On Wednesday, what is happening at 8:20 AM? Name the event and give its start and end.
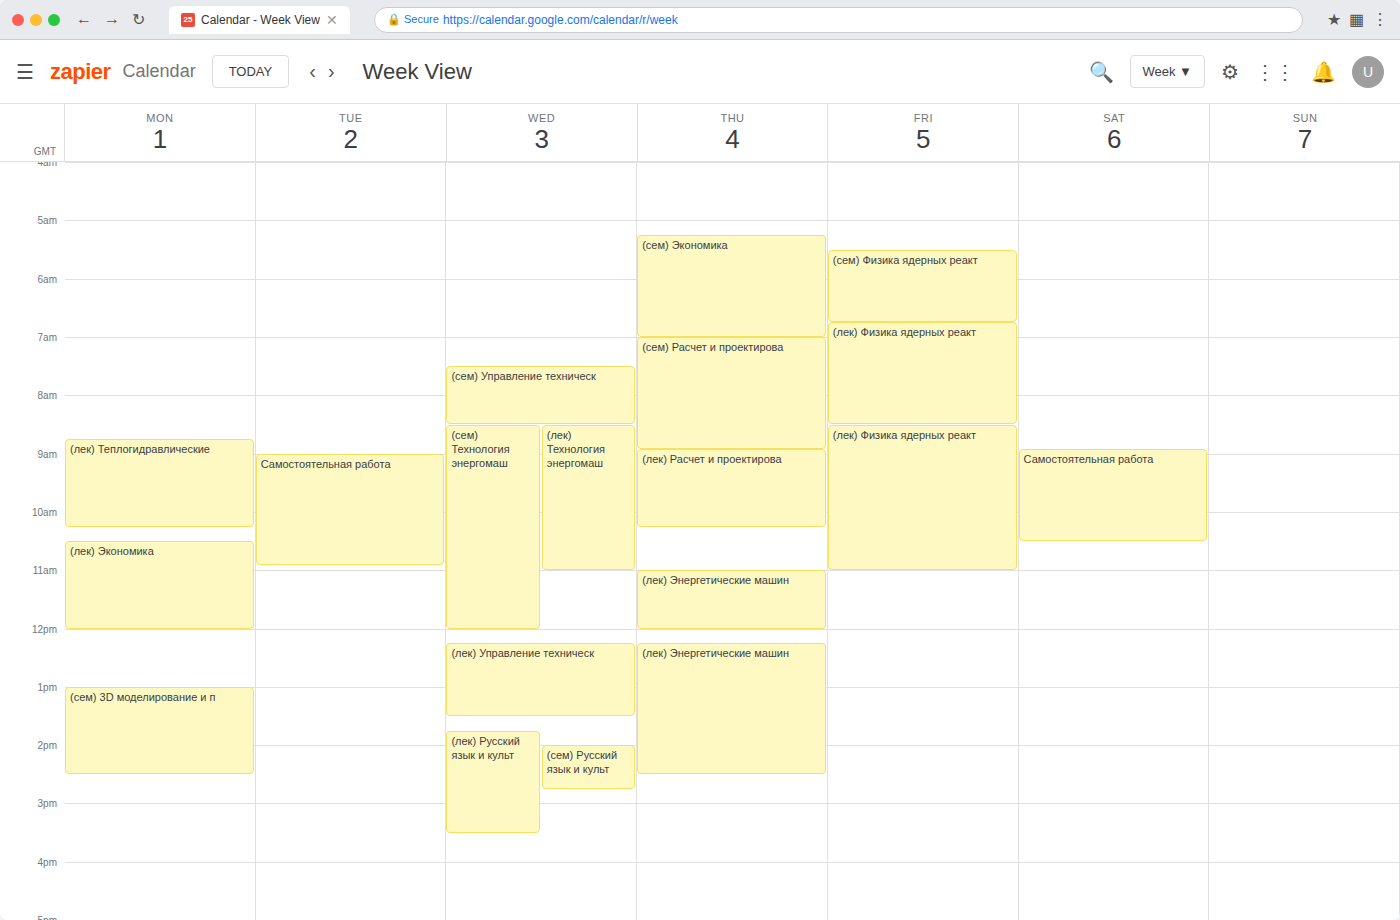
"(сем) Управление техническ", 7:30 AM to 8:30 AM